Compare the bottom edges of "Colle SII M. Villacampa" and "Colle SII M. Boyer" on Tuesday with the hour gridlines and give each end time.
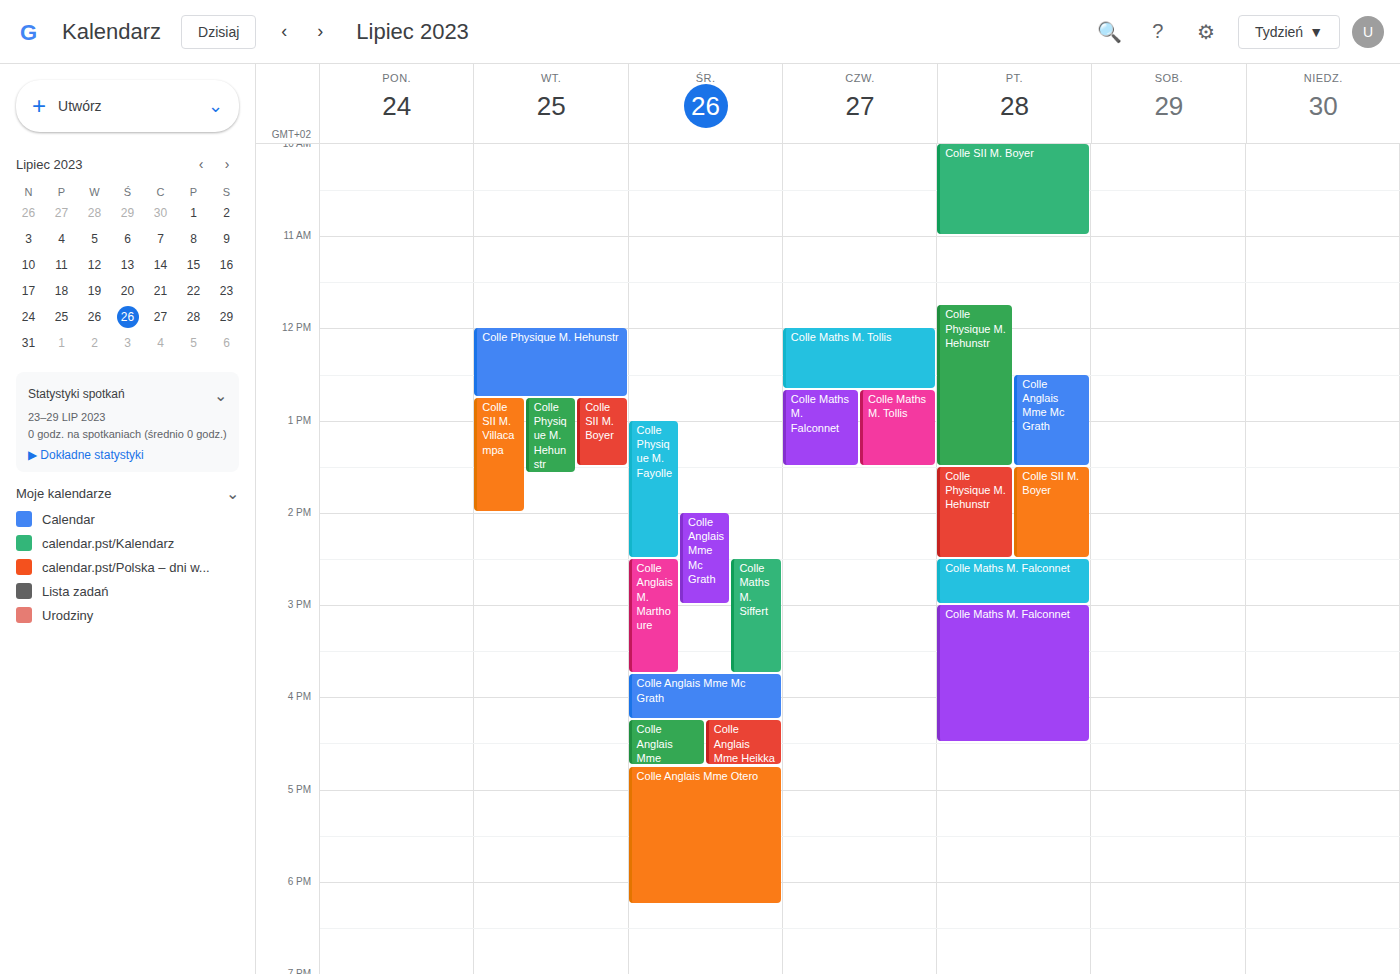
"Colle SII M. Villacampa": 2:00 PM, exactly on the 2 PM line. "Colle SII M. Boyer": 1:30 PM, halfway between the 1 PM and 2 PM lines.